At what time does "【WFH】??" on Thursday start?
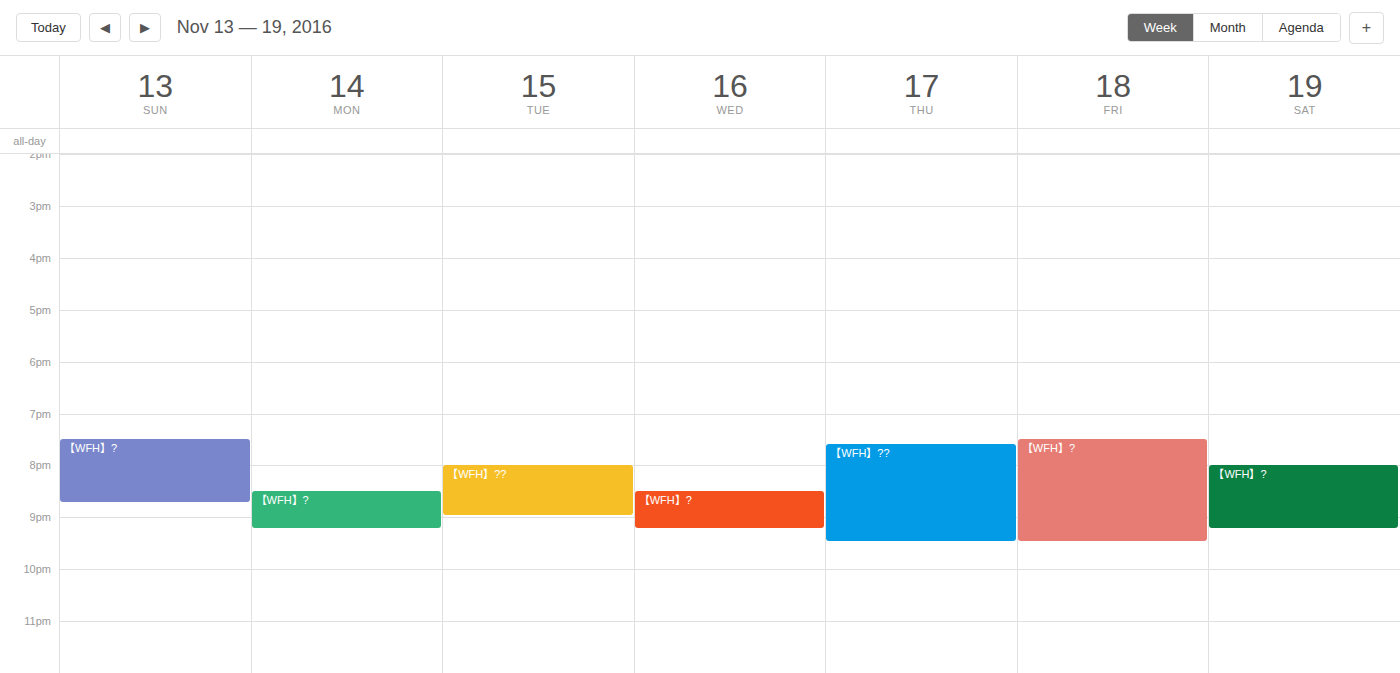
7:35 PM